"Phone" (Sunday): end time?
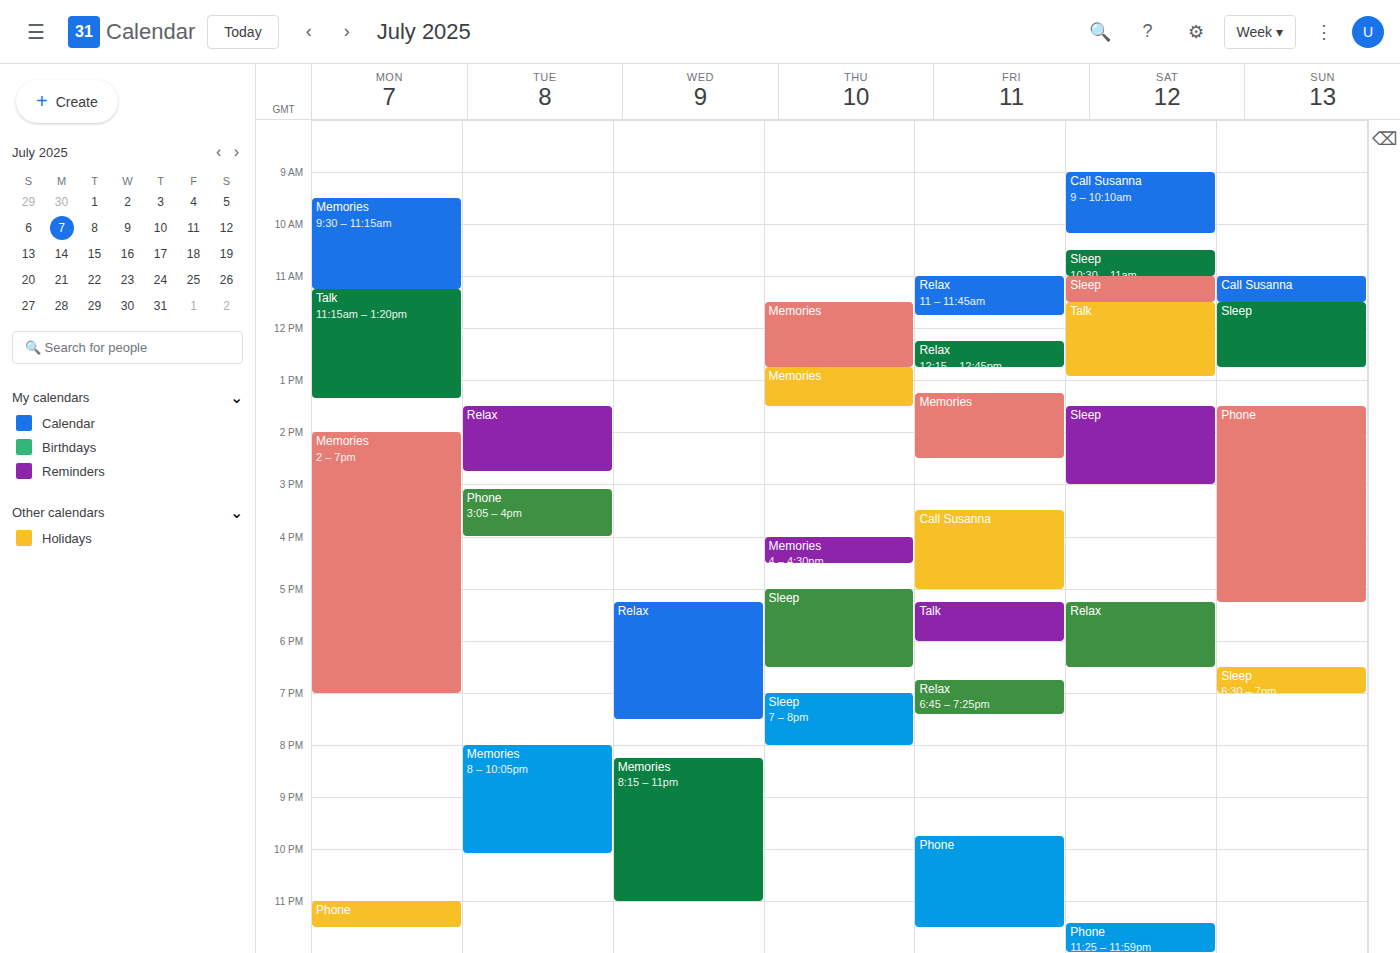
5:15 PM